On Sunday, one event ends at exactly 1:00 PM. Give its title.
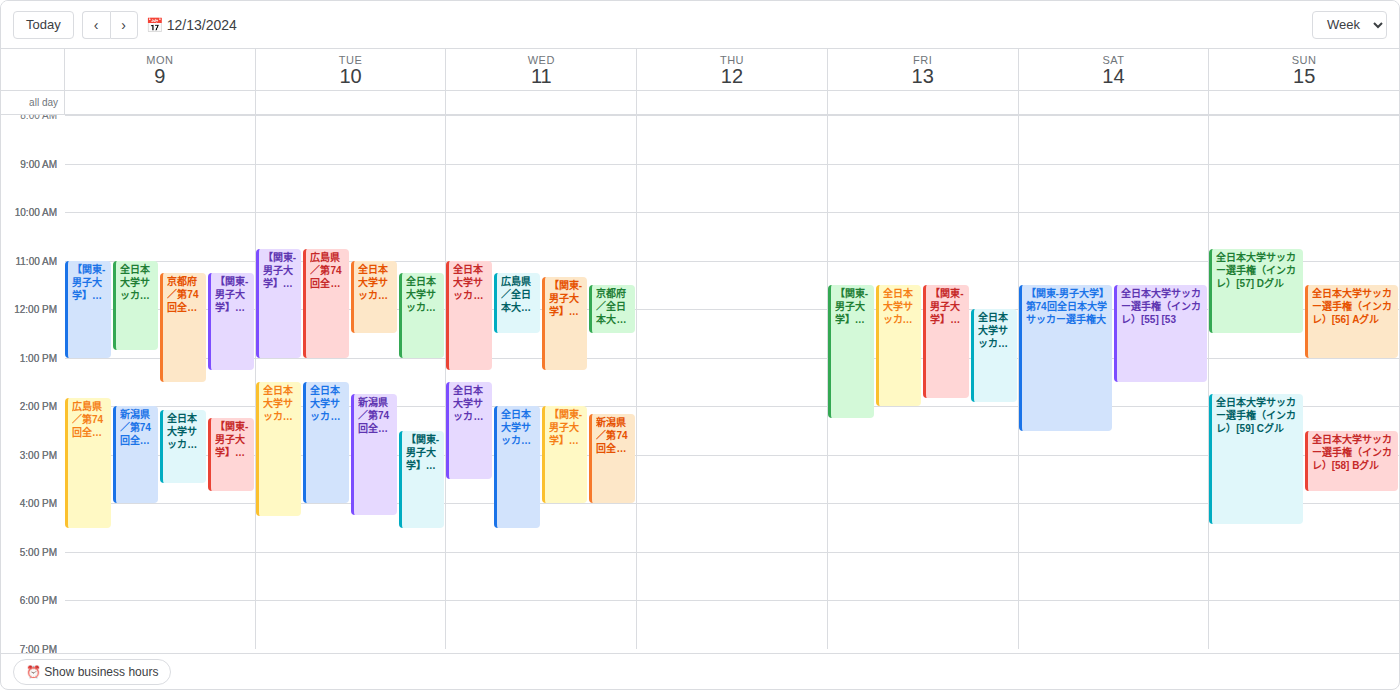
"全日本大学サッカー選手権（インカレ）[56] Aグル"